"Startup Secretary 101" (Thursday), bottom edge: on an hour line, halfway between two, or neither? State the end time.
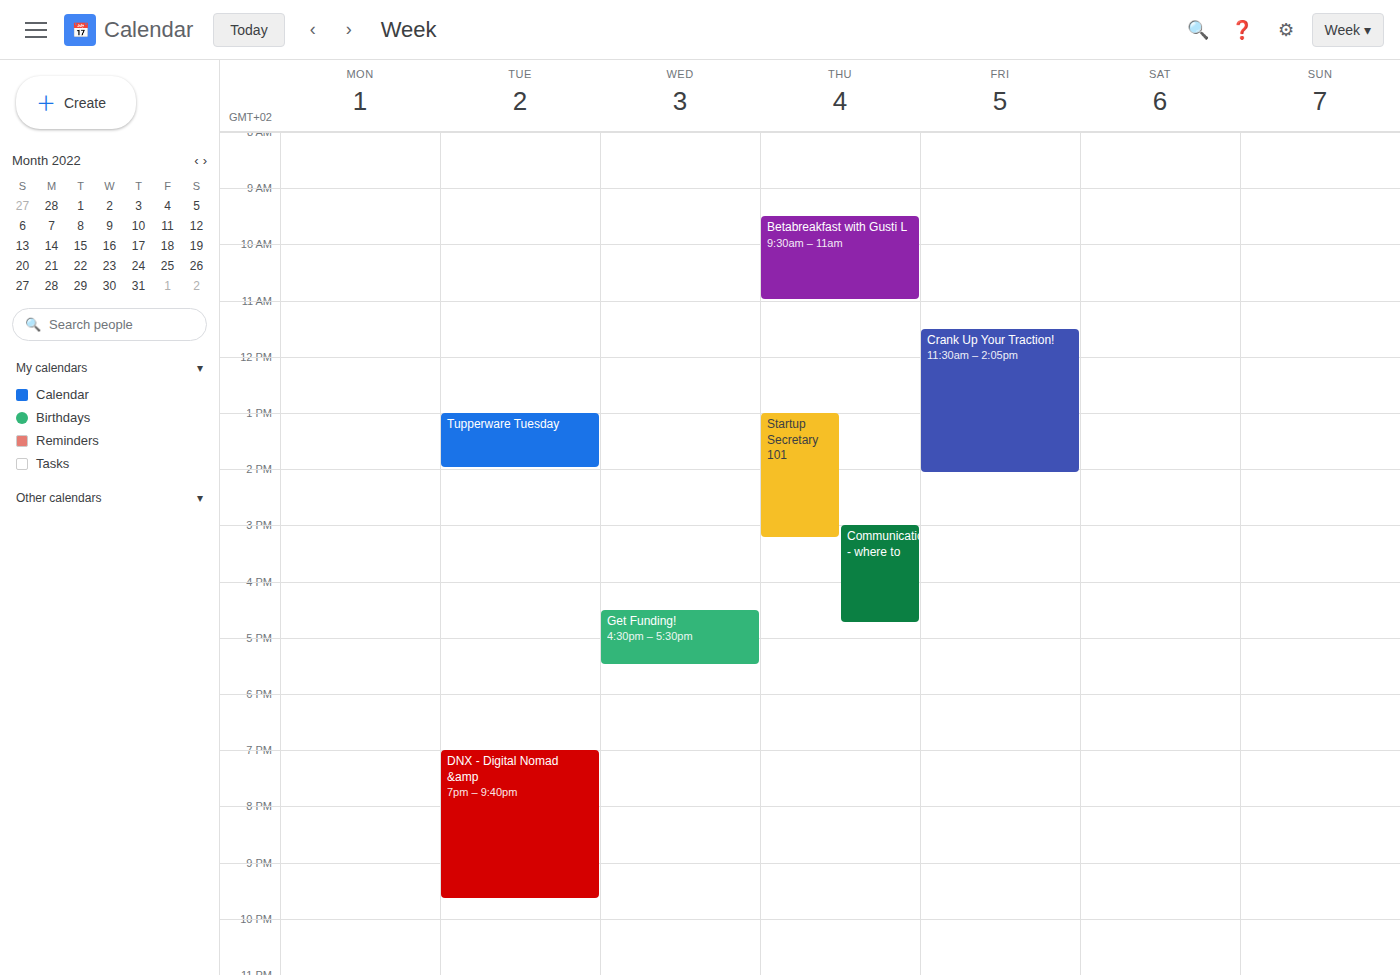
15:15 -- neither: a quarter of the way from the 15:00 line to the 16:00 line.